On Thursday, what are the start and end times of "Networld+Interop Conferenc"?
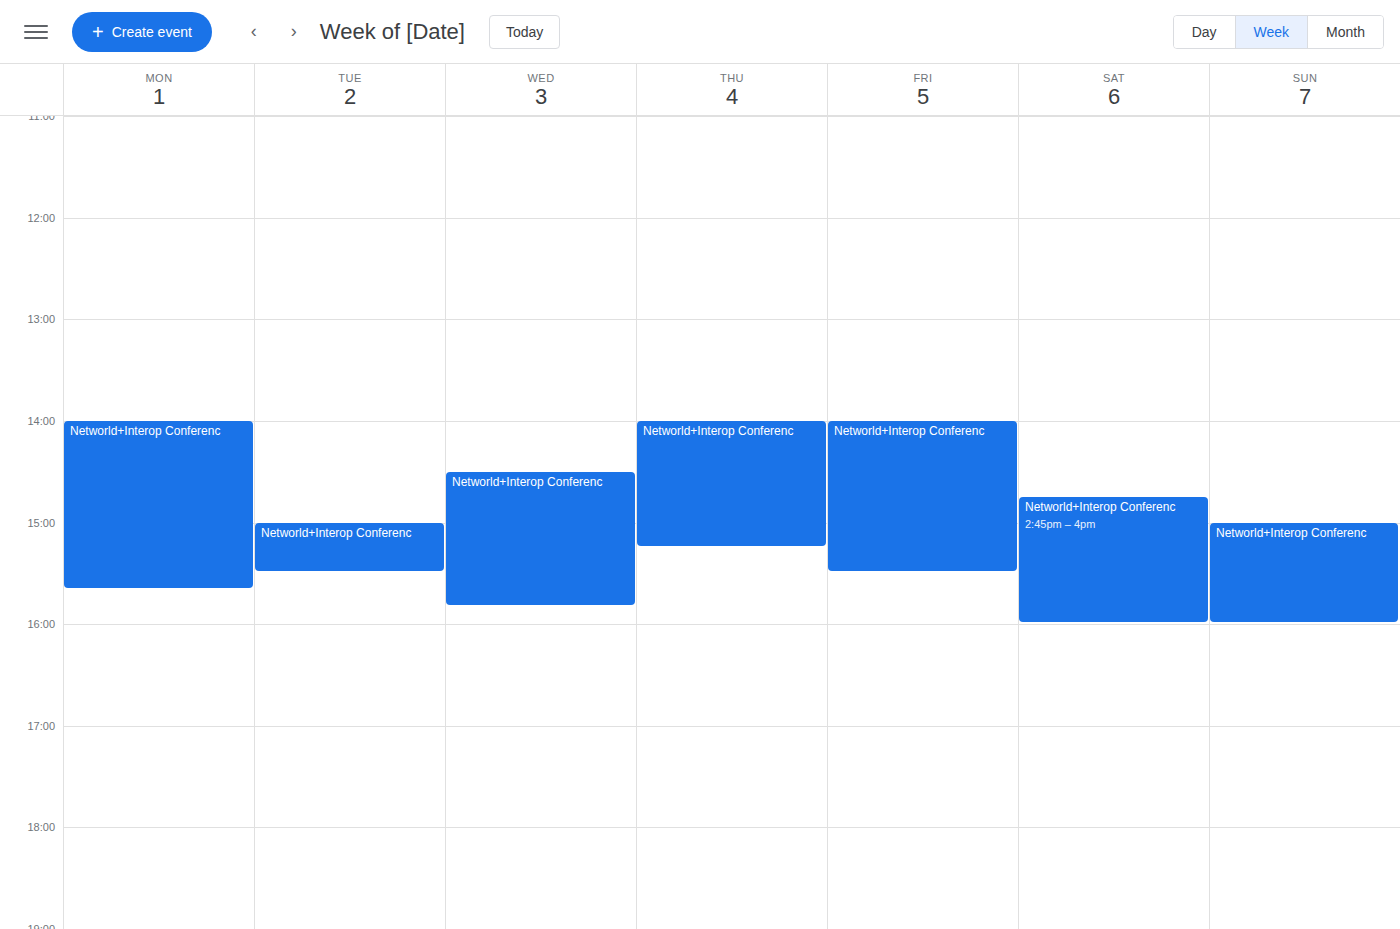
2:00 PM to 3:15 PM